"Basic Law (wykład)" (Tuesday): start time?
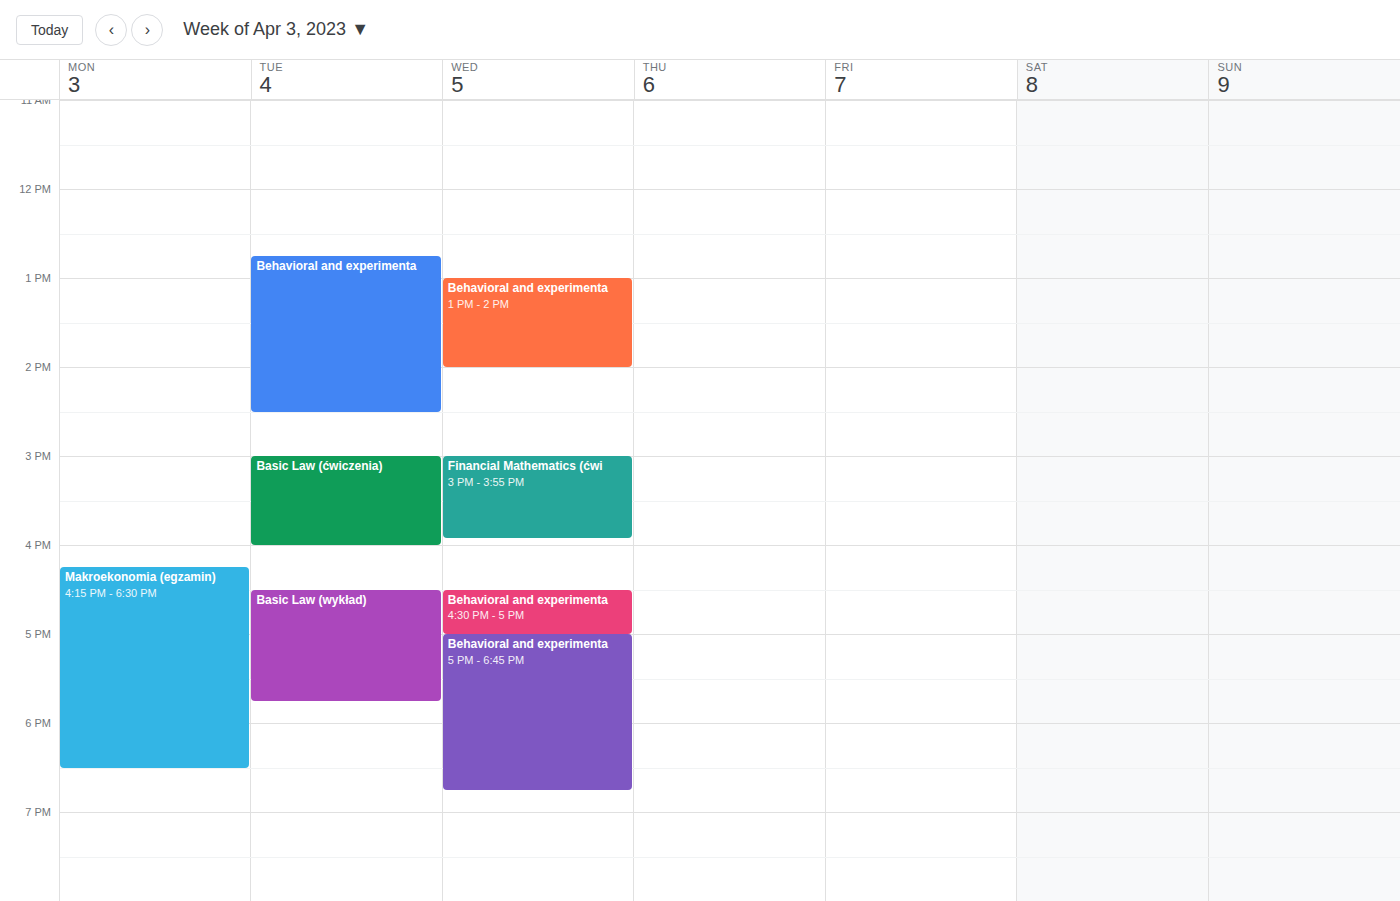
4:30 PM